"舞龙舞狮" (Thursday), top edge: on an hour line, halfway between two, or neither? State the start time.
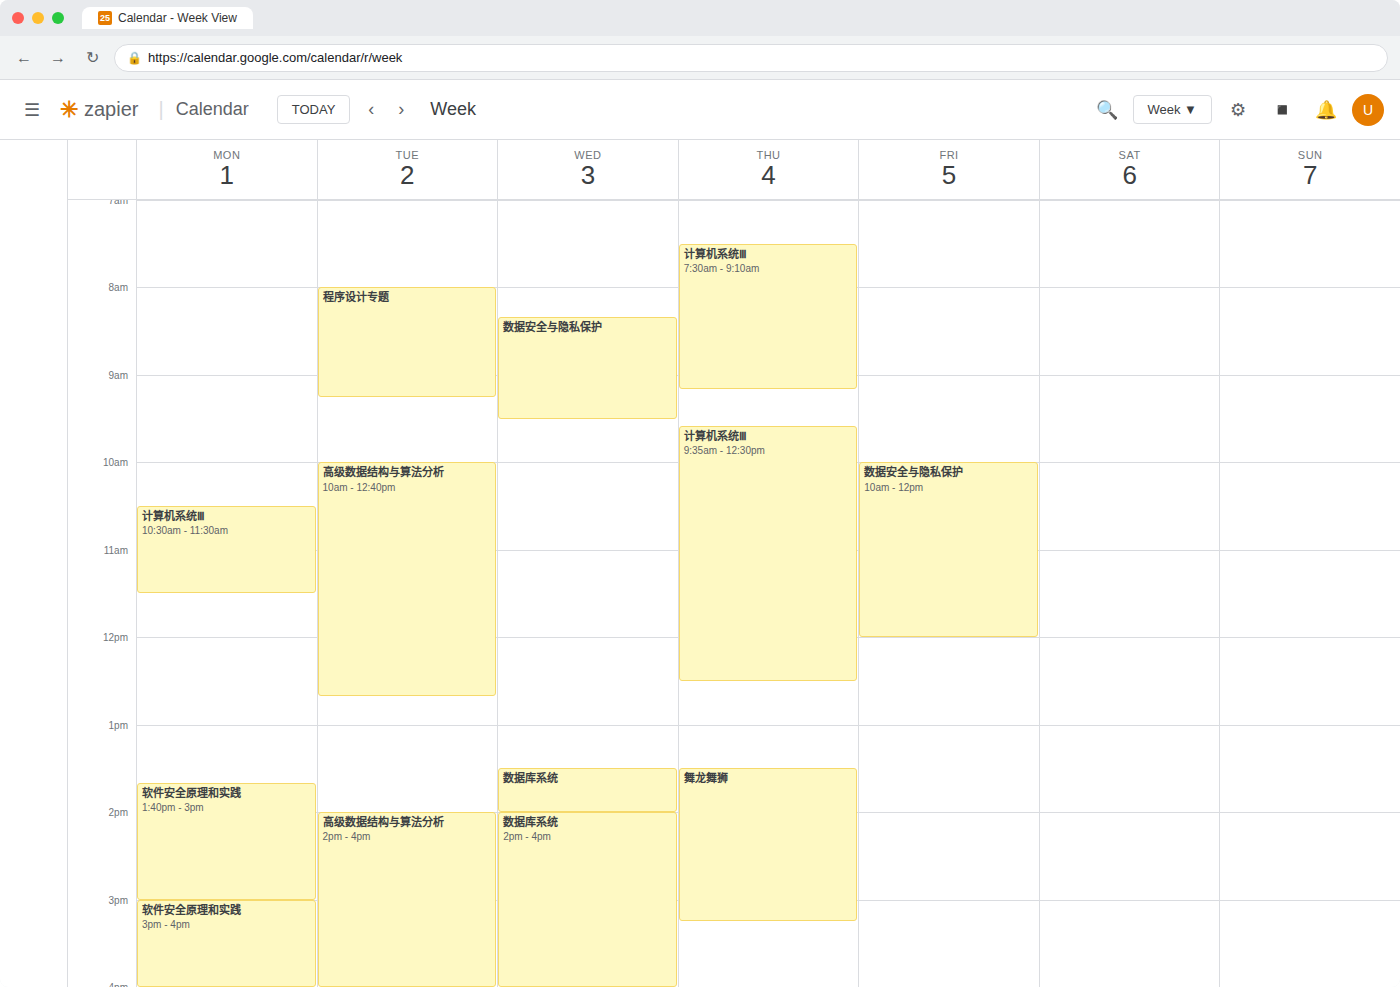
1:30 PM -- halfway between the 1 PM and 2 PM lines.